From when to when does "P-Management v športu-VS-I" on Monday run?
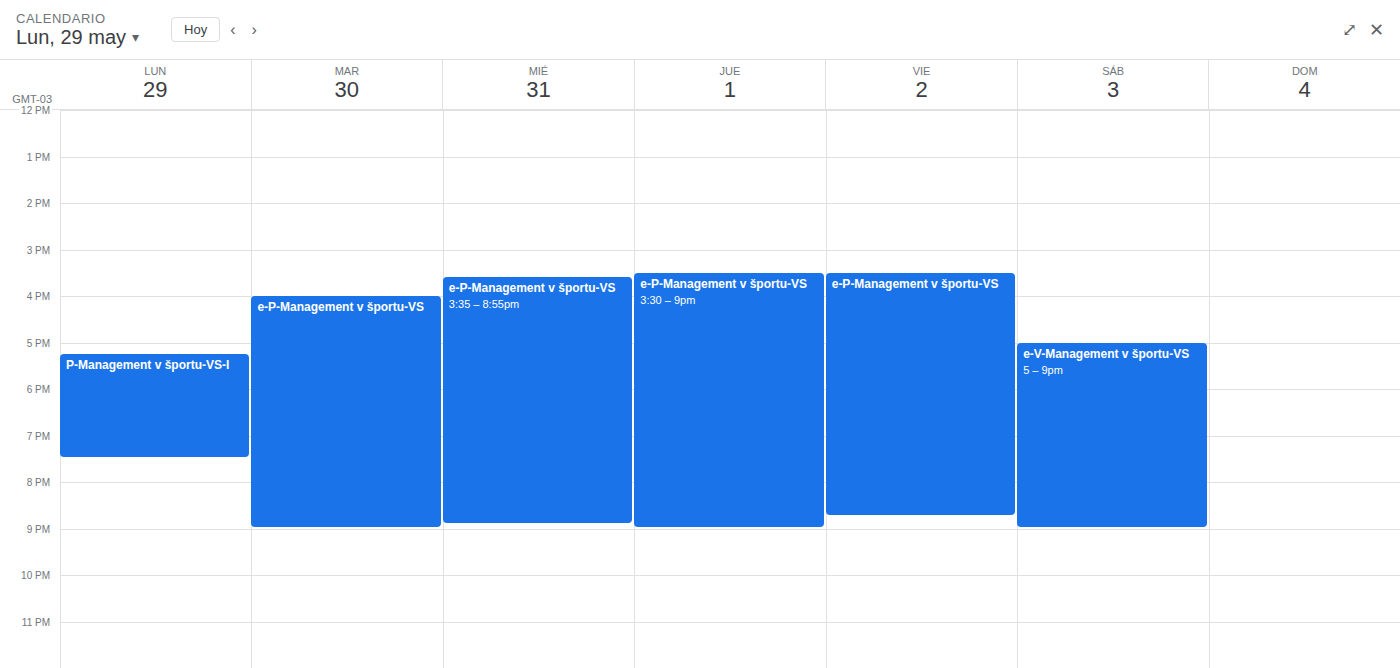
5:15 PM to 7:30 PM